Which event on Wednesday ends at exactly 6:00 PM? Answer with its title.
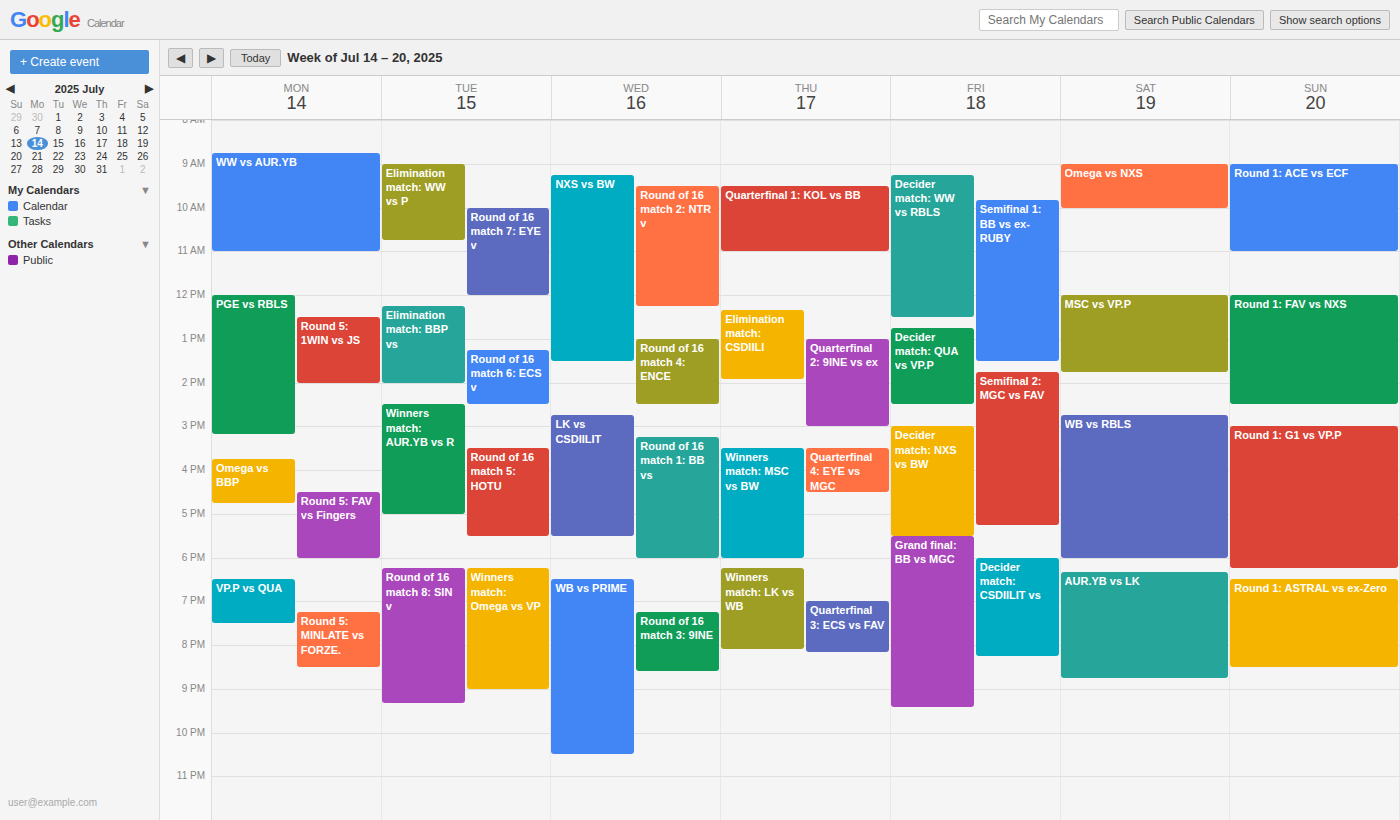
"Round of 16 match 1: BB vs"